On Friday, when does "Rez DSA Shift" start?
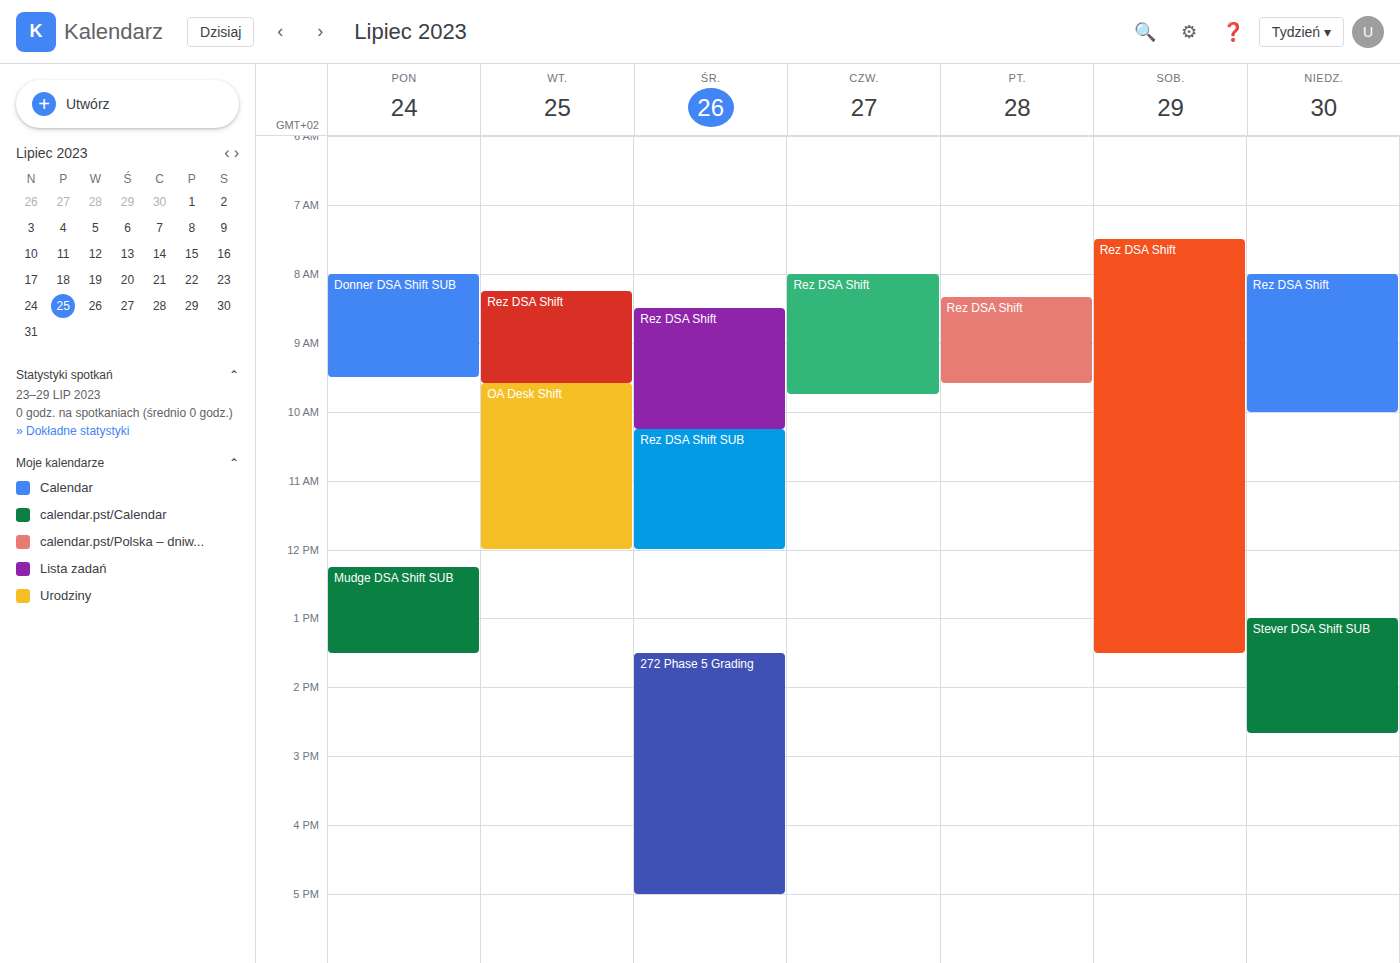
8:20 AM